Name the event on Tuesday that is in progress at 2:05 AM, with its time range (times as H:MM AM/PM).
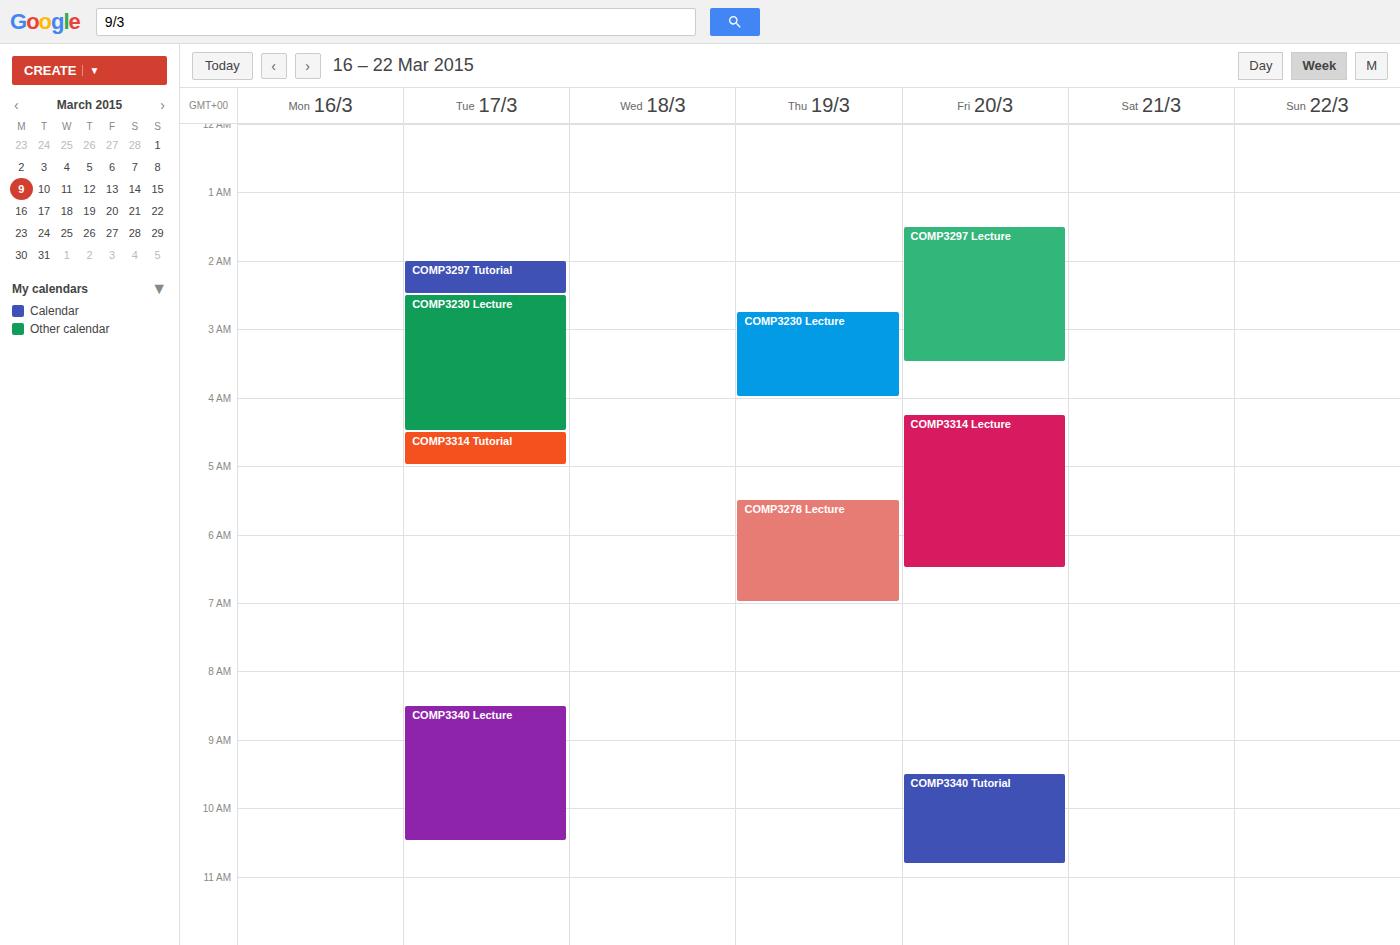
"COMP3297 Tutorial", 2:00 AM to 2:30 AM